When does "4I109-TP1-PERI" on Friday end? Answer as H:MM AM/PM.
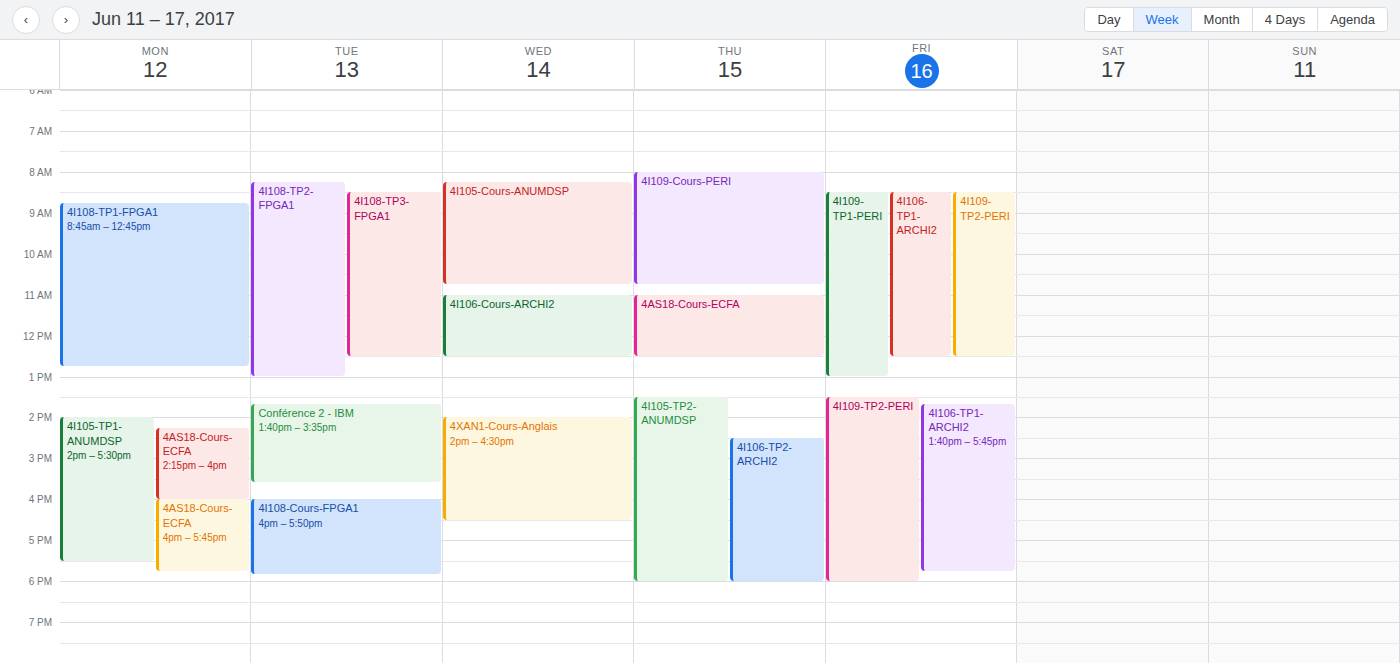
1:00 PM